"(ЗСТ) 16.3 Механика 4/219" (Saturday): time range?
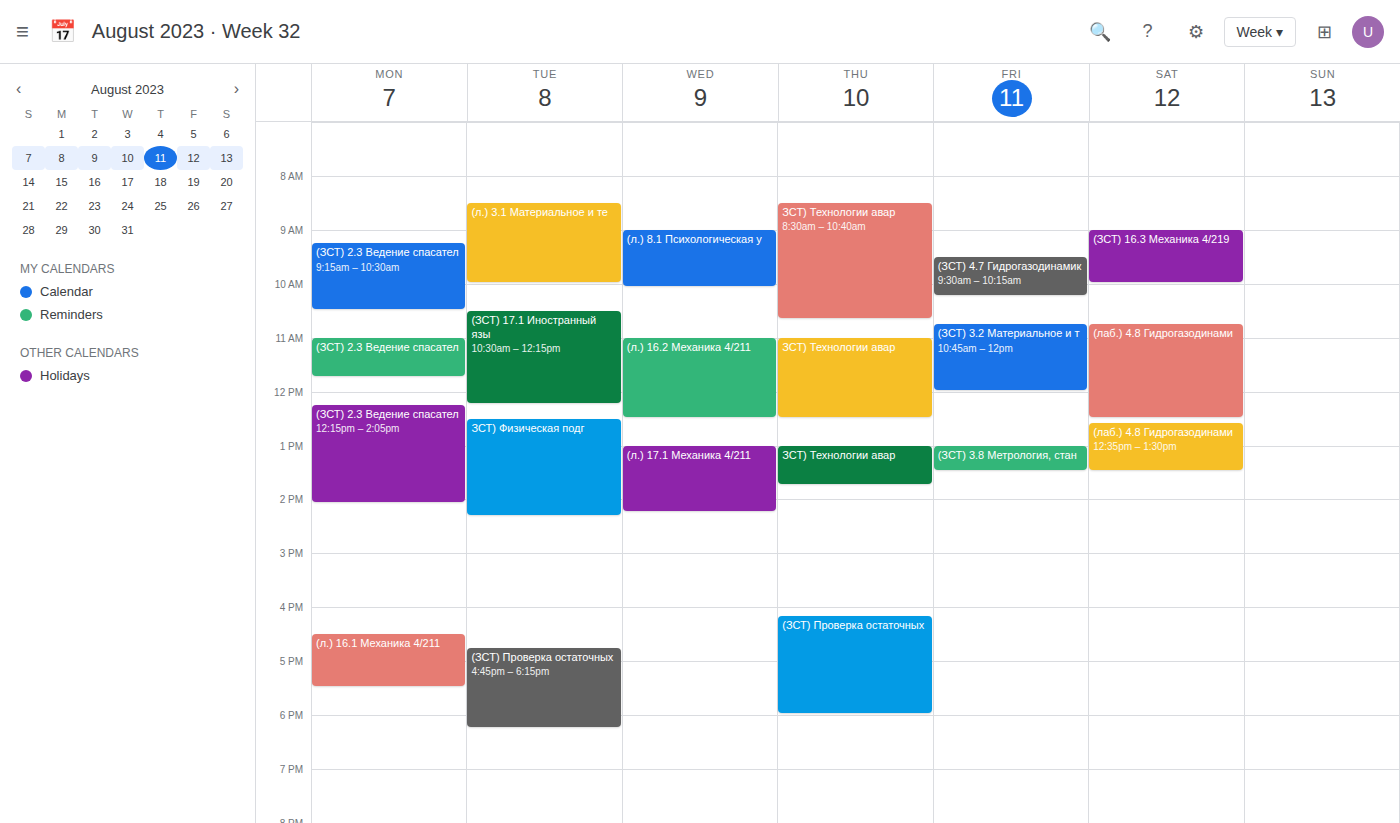
9:00 AM to 10:00 AM